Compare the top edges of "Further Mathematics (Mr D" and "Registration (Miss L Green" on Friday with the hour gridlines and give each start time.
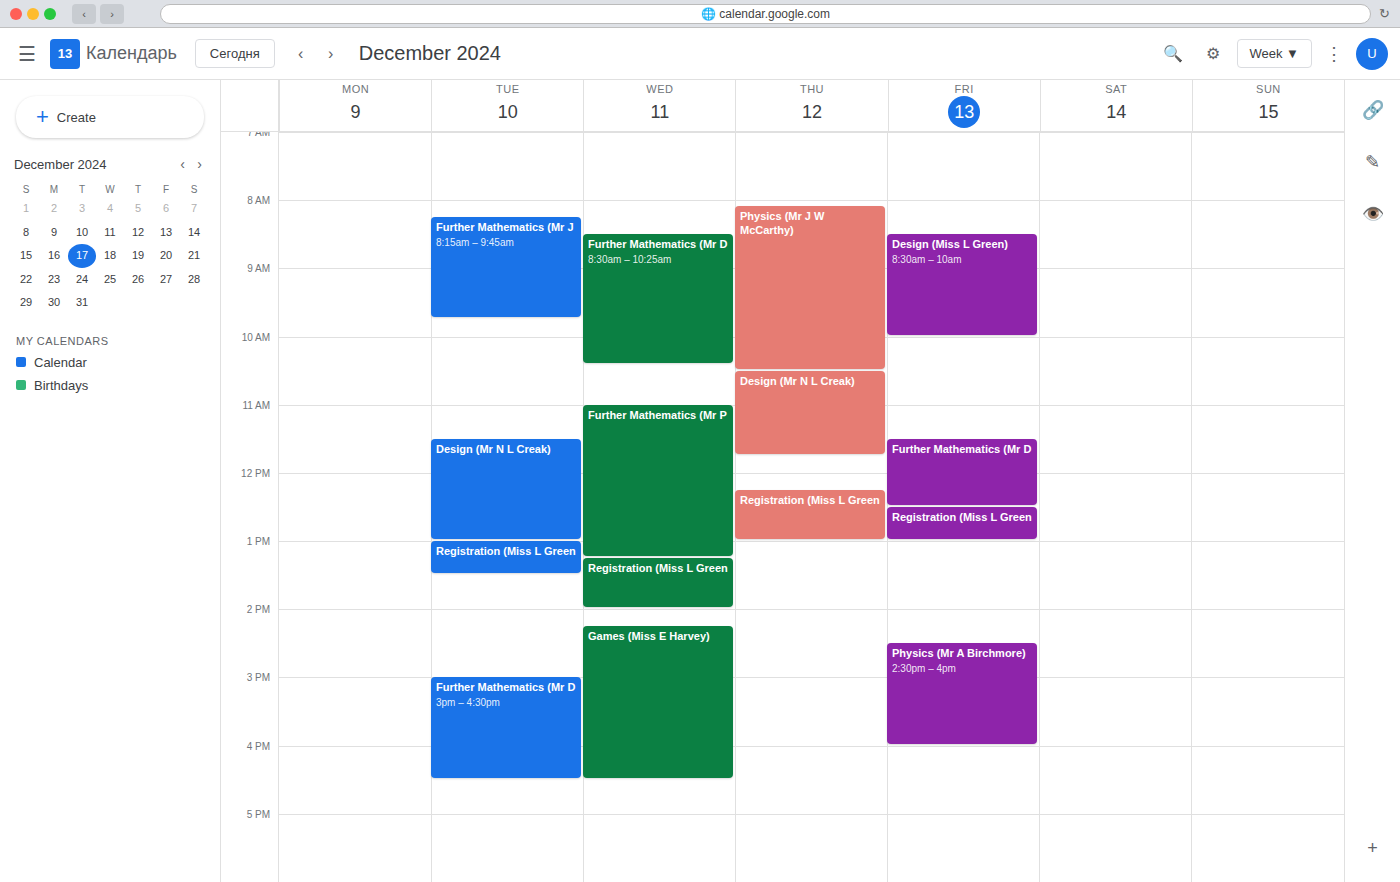
"Further Mathematics (Mr D": 11:30, halfway between the 11:00 and 12:00 lines. "Registration (Miss L Green": 12:30, halfway between the 12:00 and 13:00 lines.